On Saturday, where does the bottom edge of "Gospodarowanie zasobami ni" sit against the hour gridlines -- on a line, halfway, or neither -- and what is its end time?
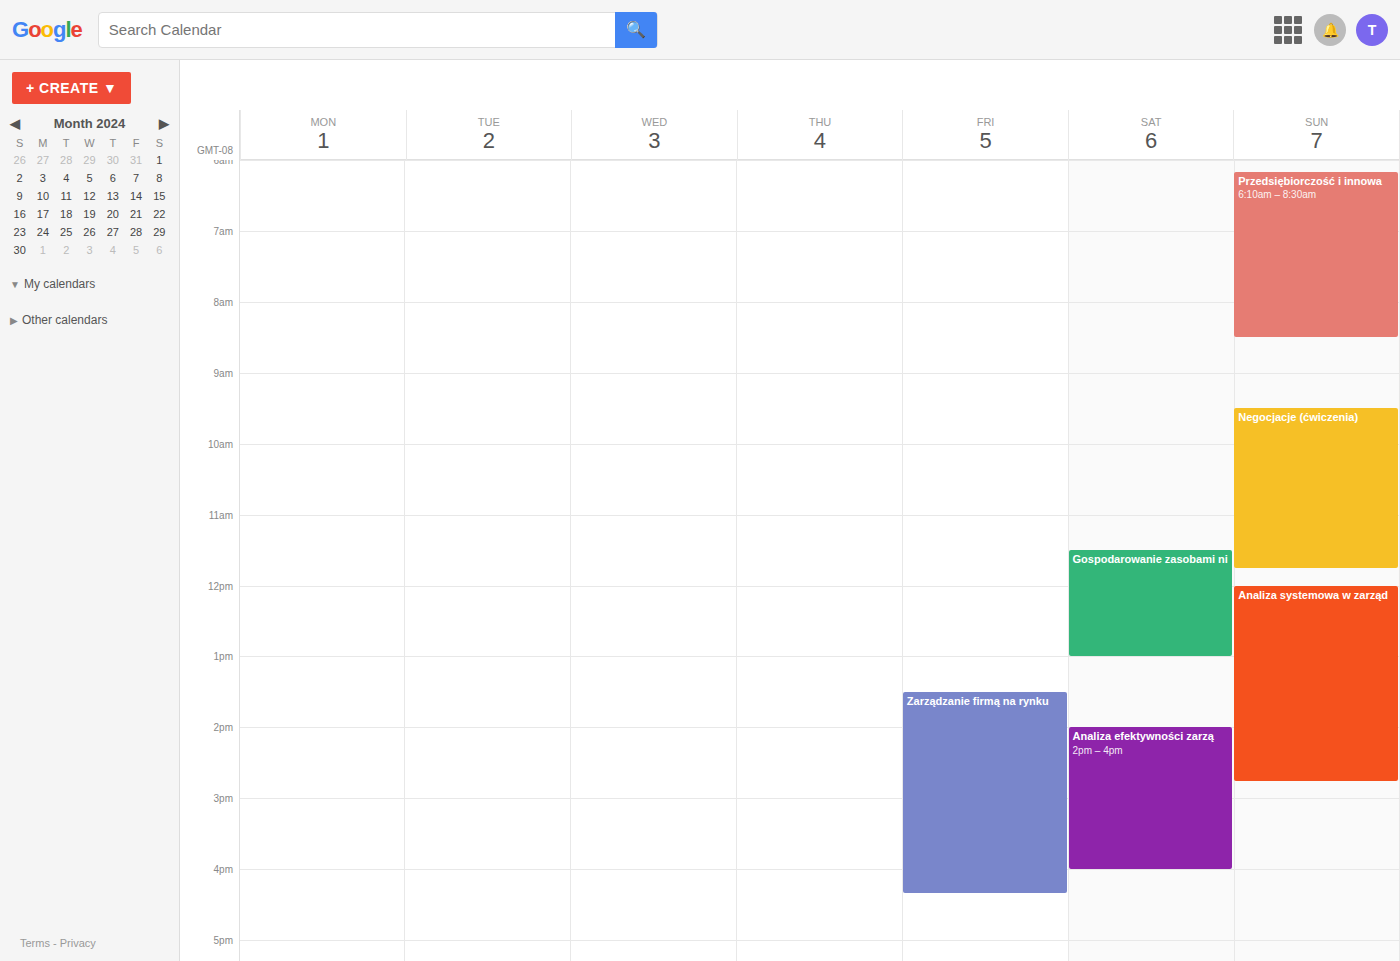
1:00 PM -- exactly on the 1 PM line.